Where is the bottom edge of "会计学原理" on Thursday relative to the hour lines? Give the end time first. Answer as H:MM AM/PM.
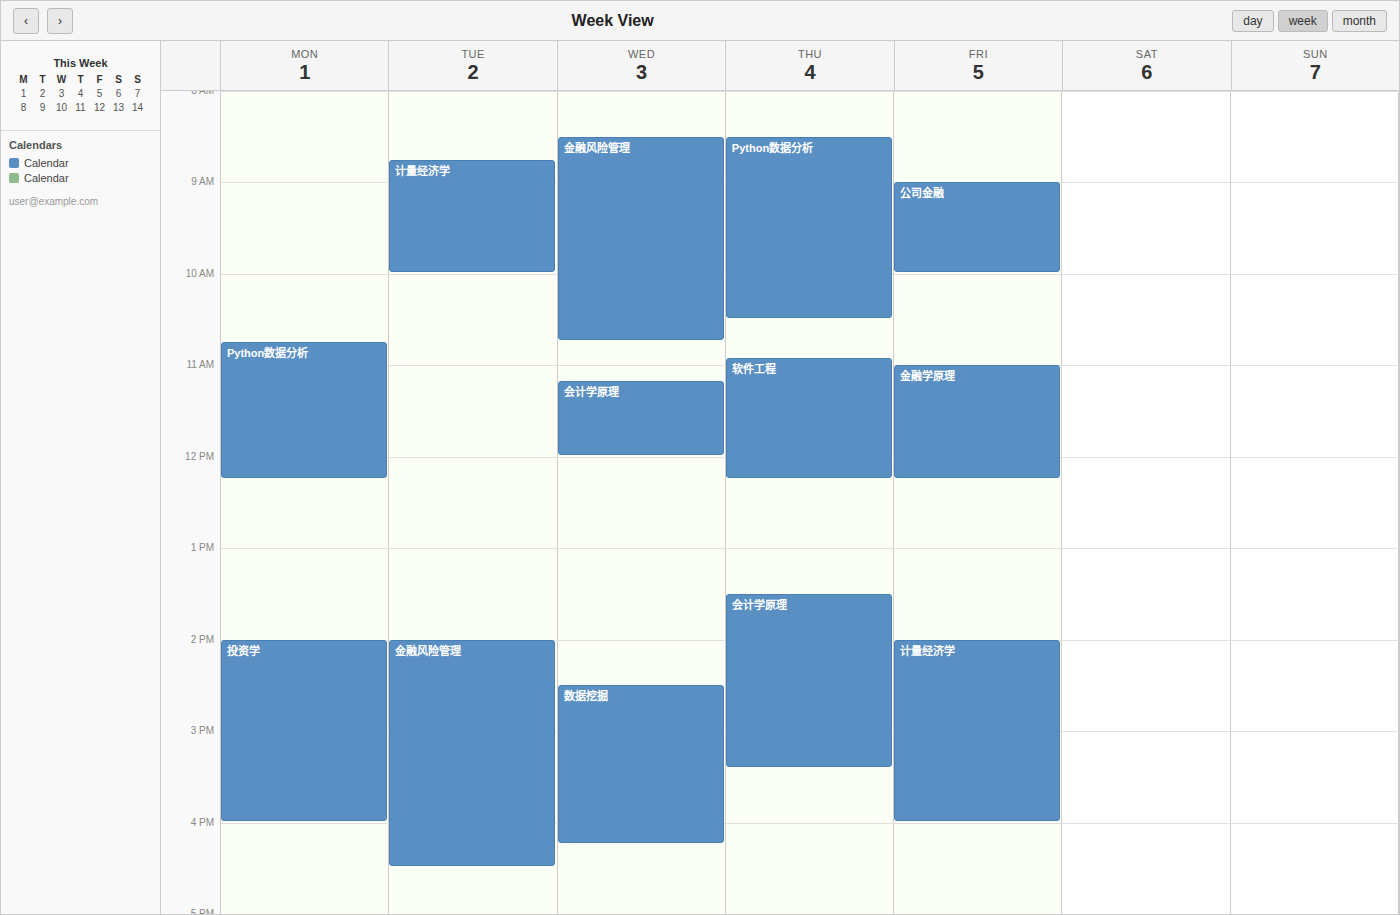
3:25 PM -- neither: 25 minutes below the 3 PM line and 35 minutes above the 4 PM line.